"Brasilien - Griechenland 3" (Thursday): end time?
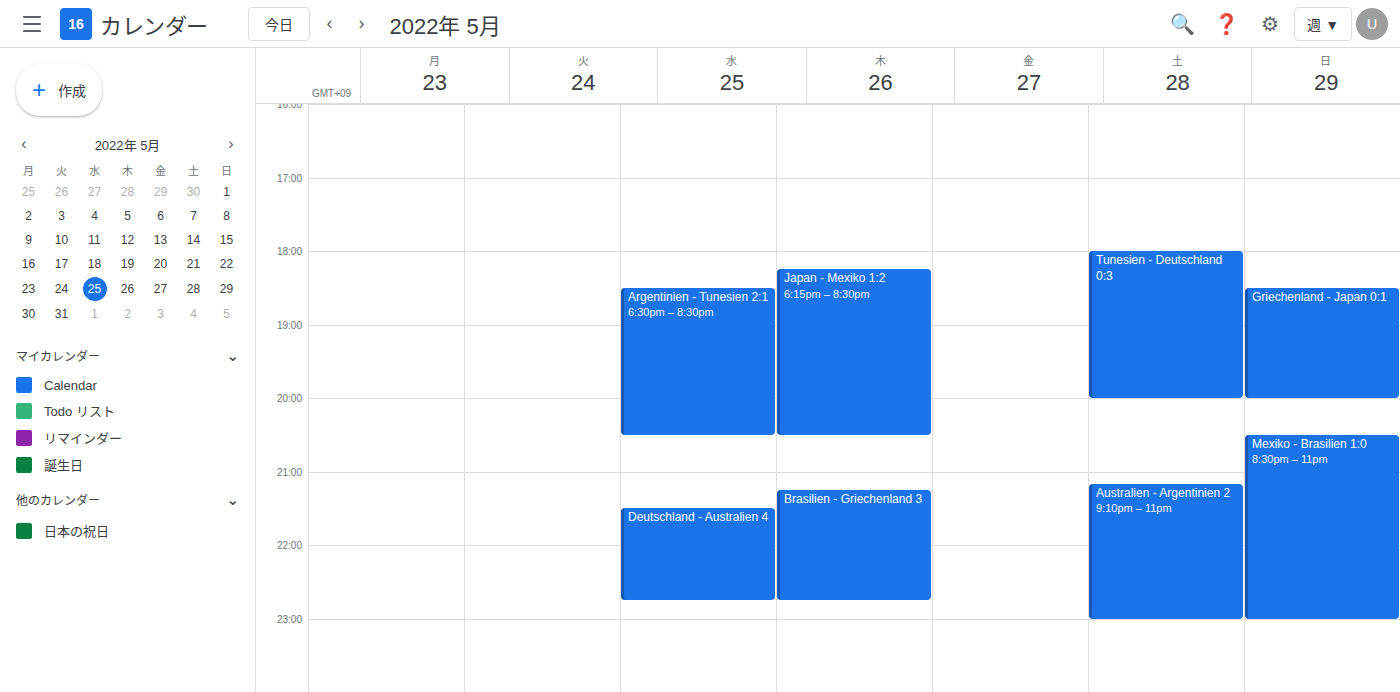
10:45 PM